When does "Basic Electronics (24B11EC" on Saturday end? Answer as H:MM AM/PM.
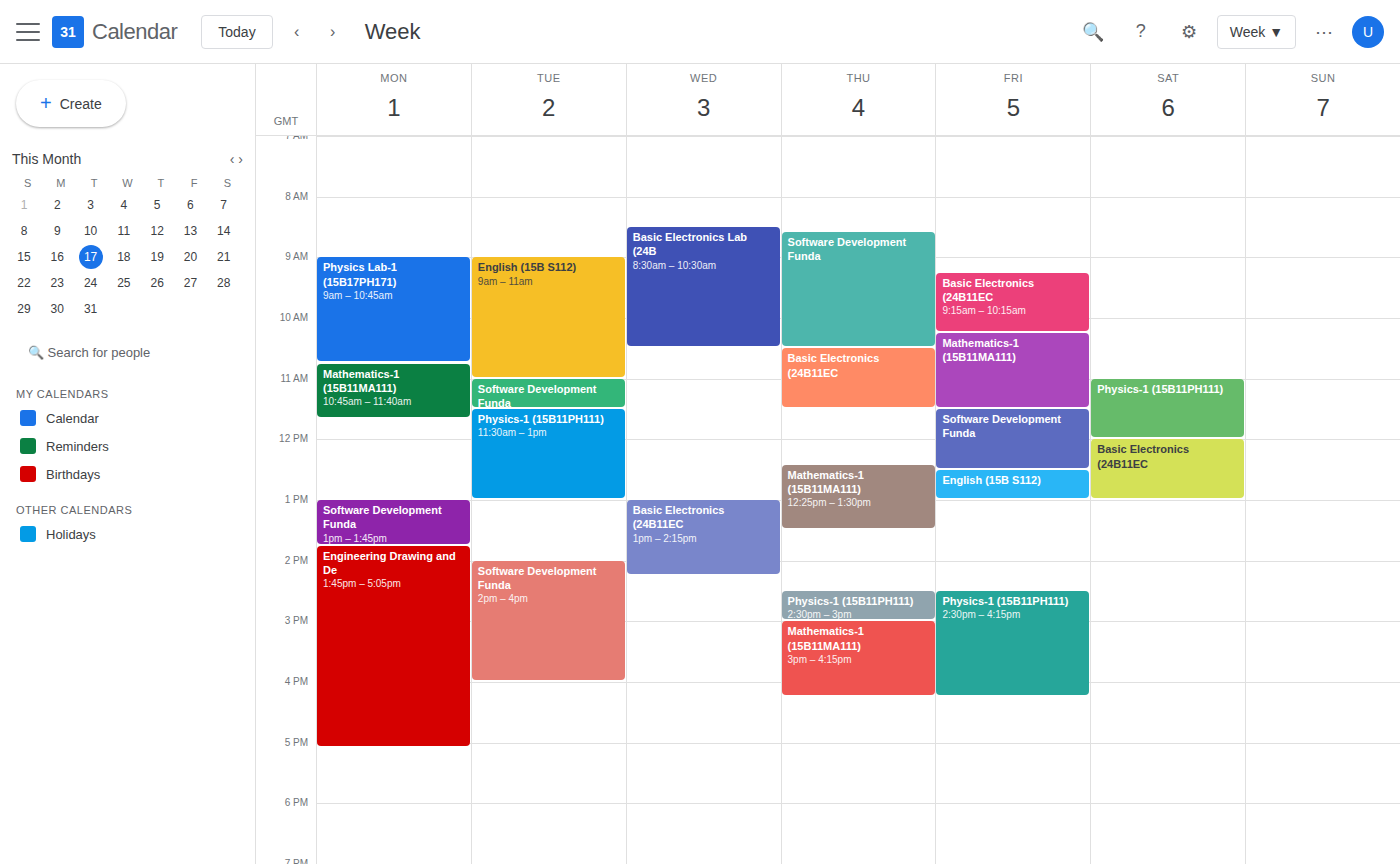
1:00 PM